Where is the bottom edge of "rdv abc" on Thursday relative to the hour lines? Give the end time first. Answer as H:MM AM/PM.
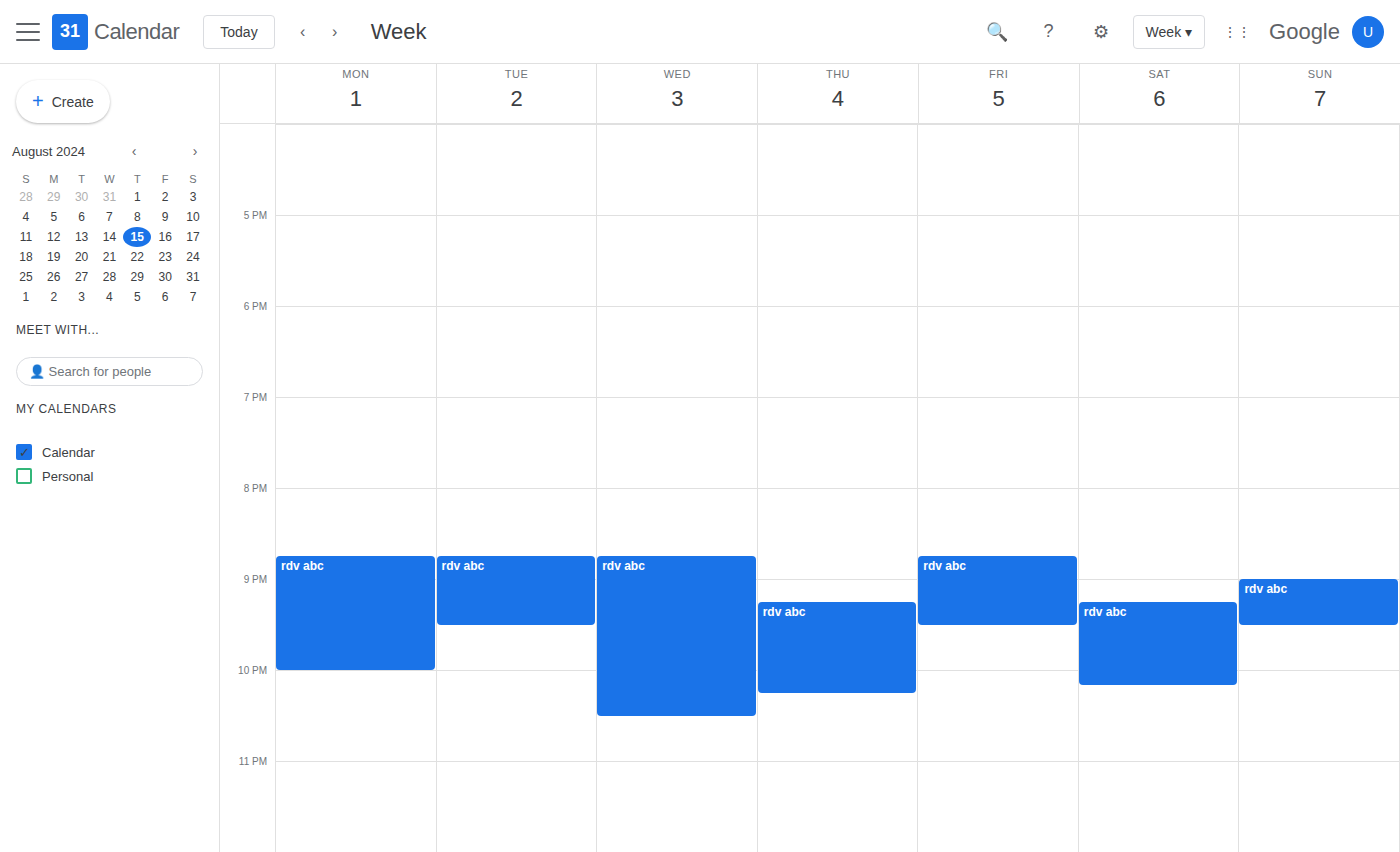
10:15 PM -- neither: a quarter of the way from the 10 PM line to the 11 PM line.